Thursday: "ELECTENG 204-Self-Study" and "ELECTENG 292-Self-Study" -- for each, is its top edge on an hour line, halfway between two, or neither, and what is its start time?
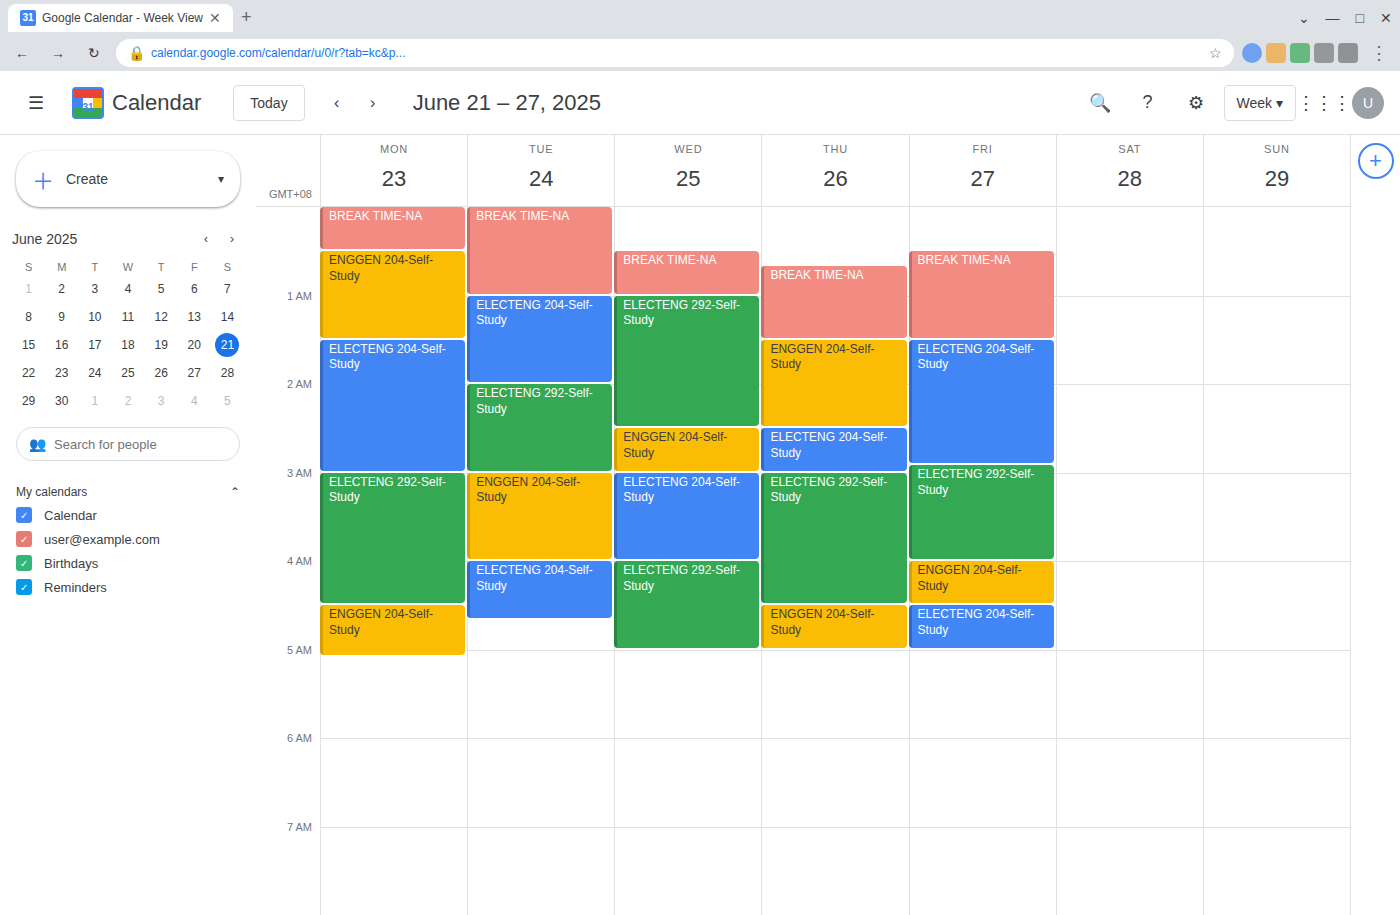
"ELECTENG 204-Self-Study": 2:30 AM, halfway between the 2 AM and 3 AM lines. "ELECTENG 292-Self-Study": 3:00 AM, exactly on the 3 AM line.